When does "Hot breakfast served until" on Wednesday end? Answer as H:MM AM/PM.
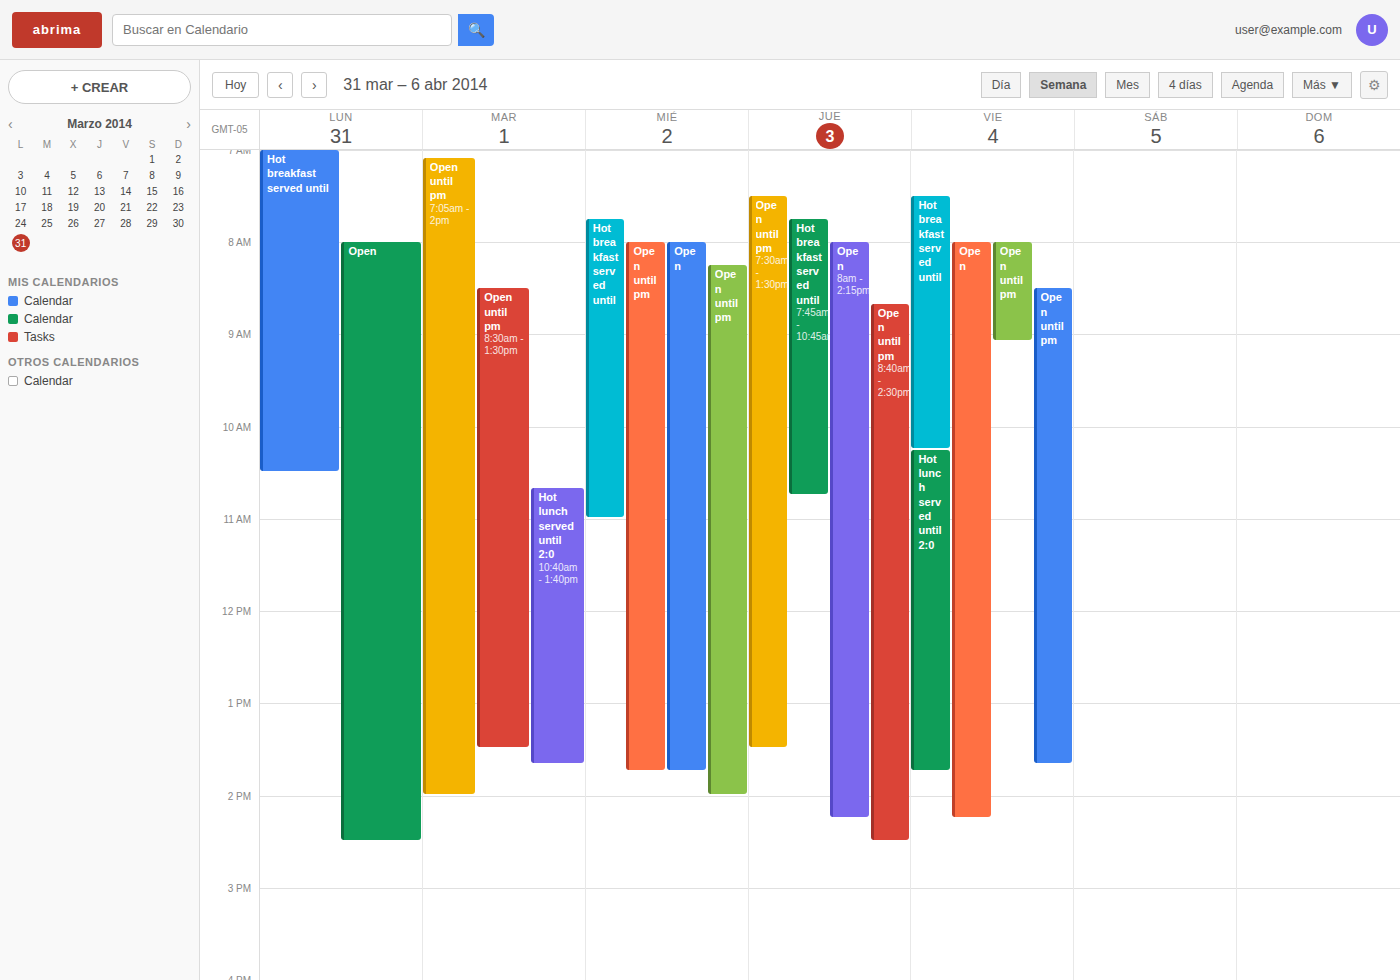
11:00 AM